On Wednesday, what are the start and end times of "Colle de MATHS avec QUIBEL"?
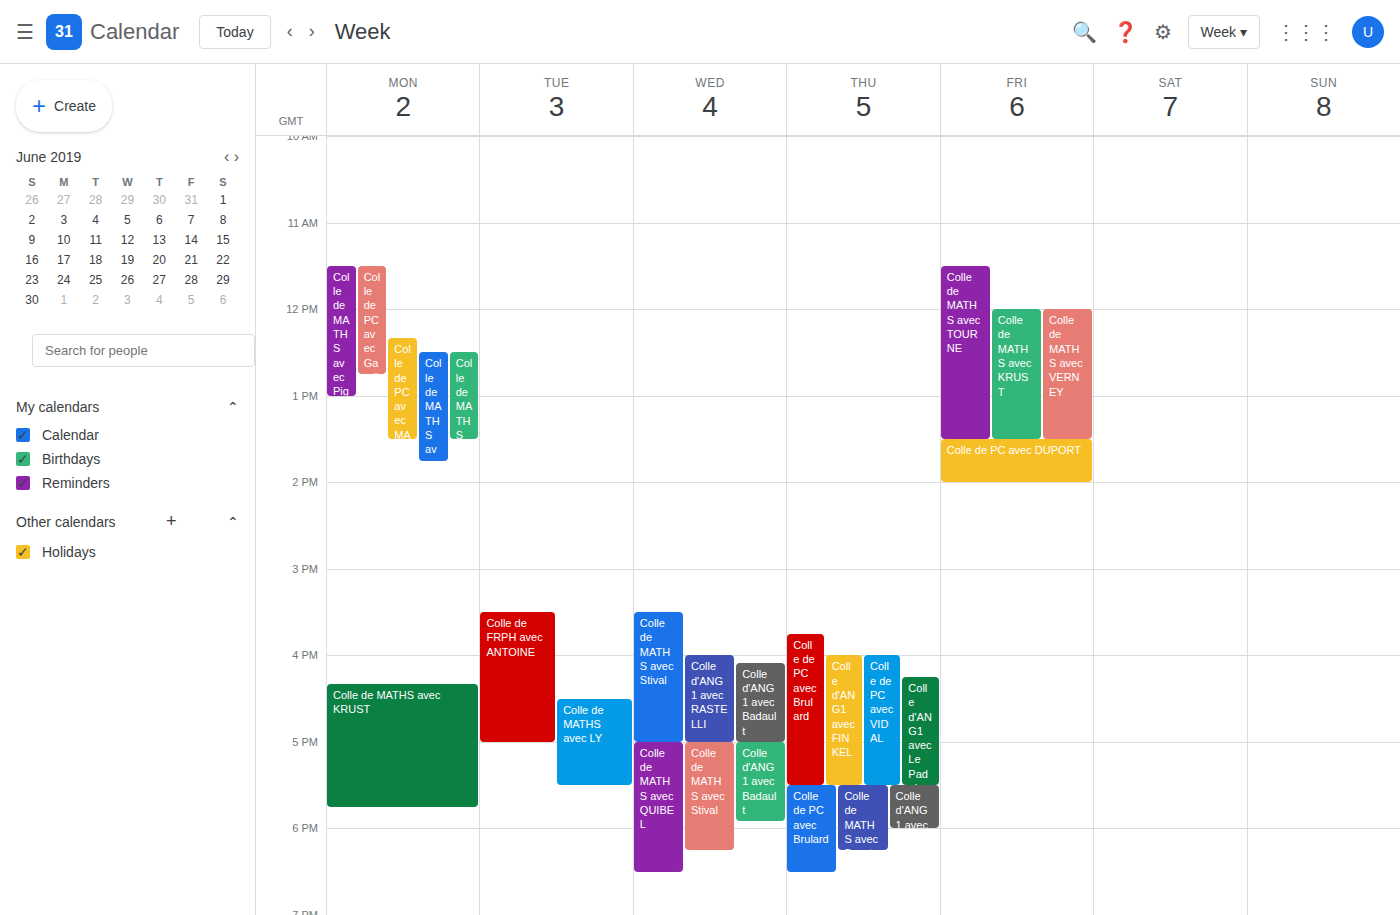
5:00 PM to 6:30 PM